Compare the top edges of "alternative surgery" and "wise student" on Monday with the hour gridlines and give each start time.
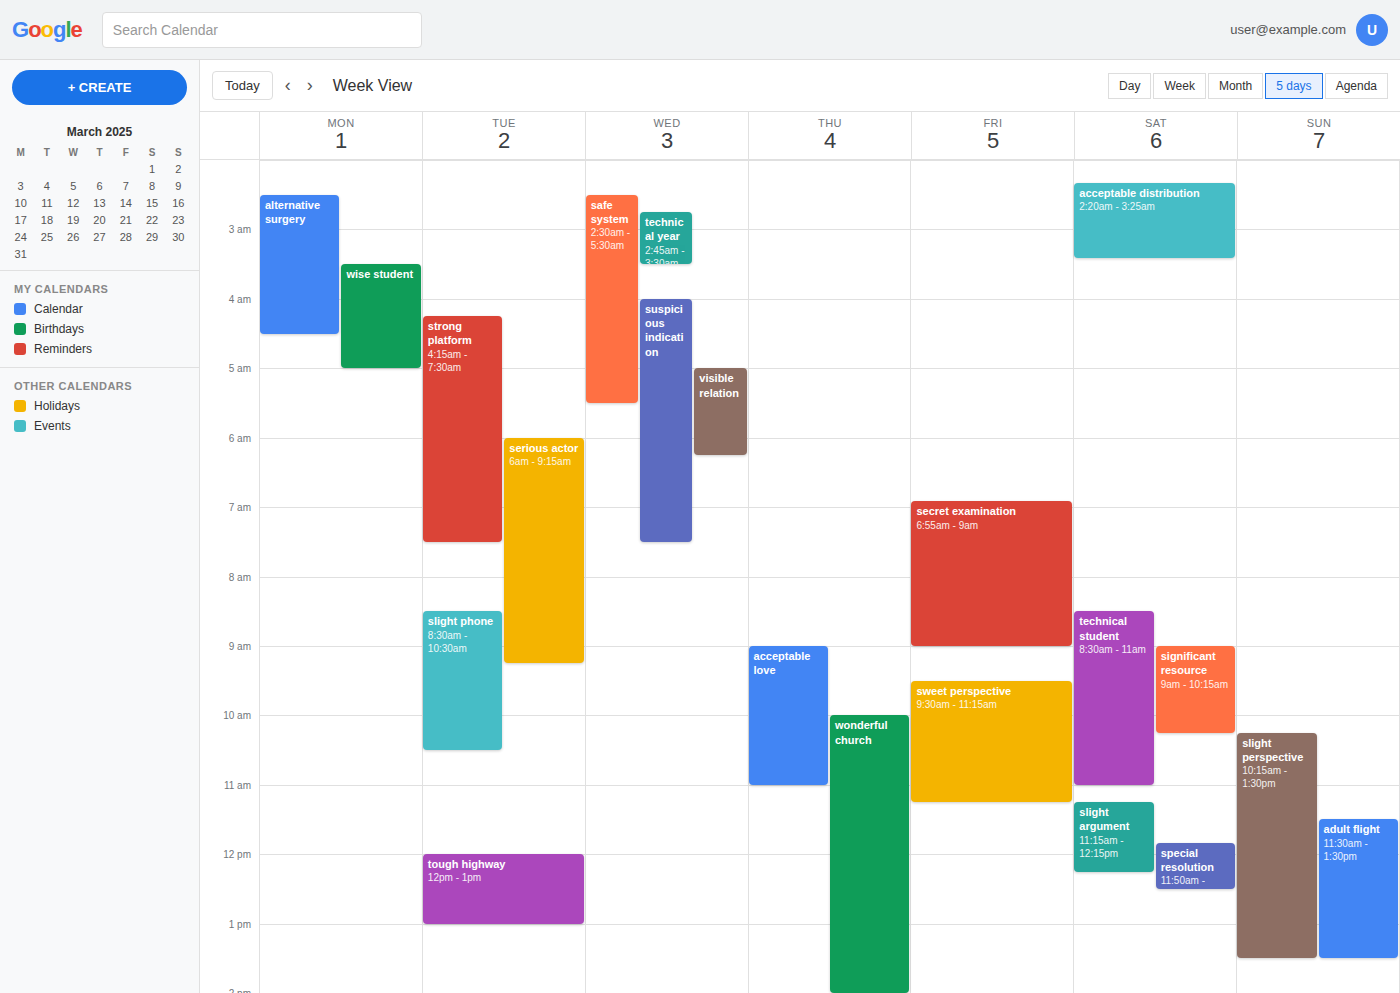
"alternative surgery": 2:30 AM, halfway between the 2 AM and 3 AM lines. "wise student": 3:30 AM, halfway between the 3 AM and 4 AM lines.